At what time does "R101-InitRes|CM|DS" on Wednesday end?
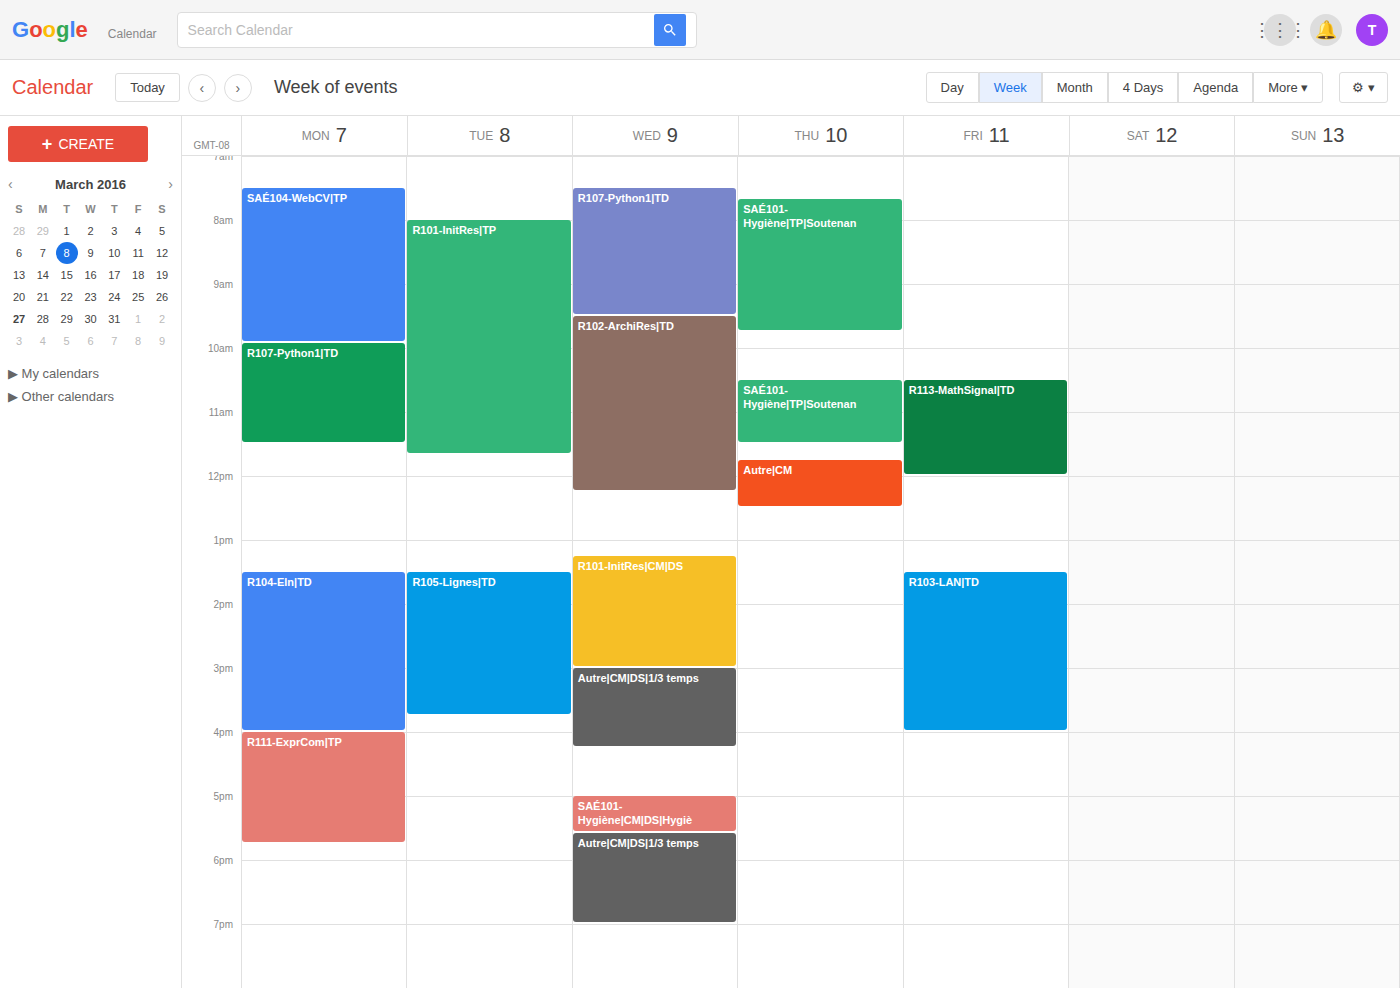
3:00 PM